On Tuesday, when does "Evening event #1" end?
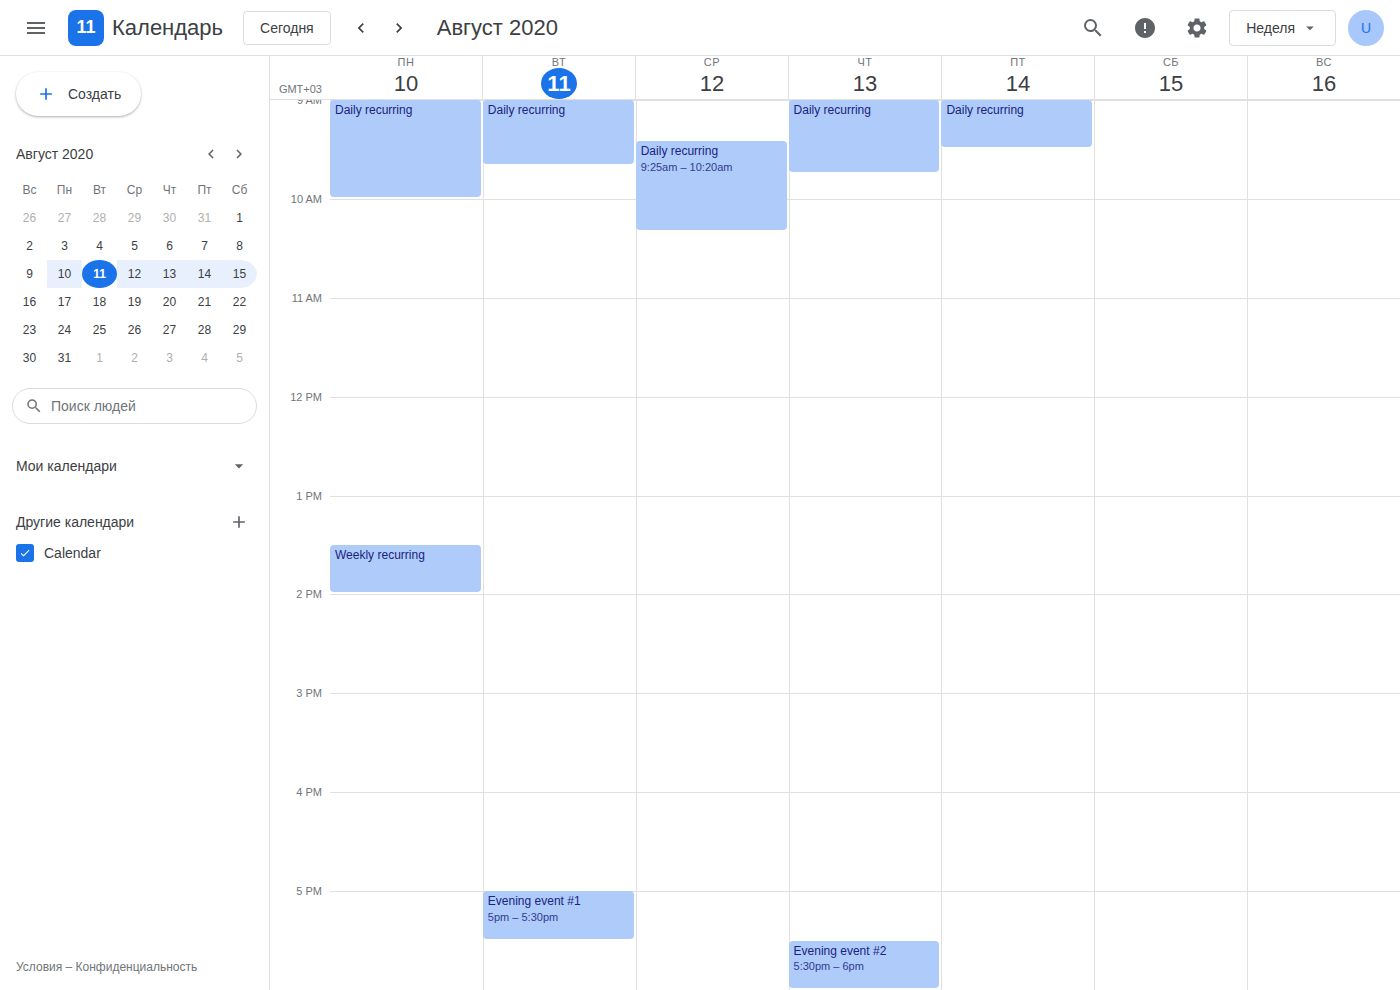
5:30 PM